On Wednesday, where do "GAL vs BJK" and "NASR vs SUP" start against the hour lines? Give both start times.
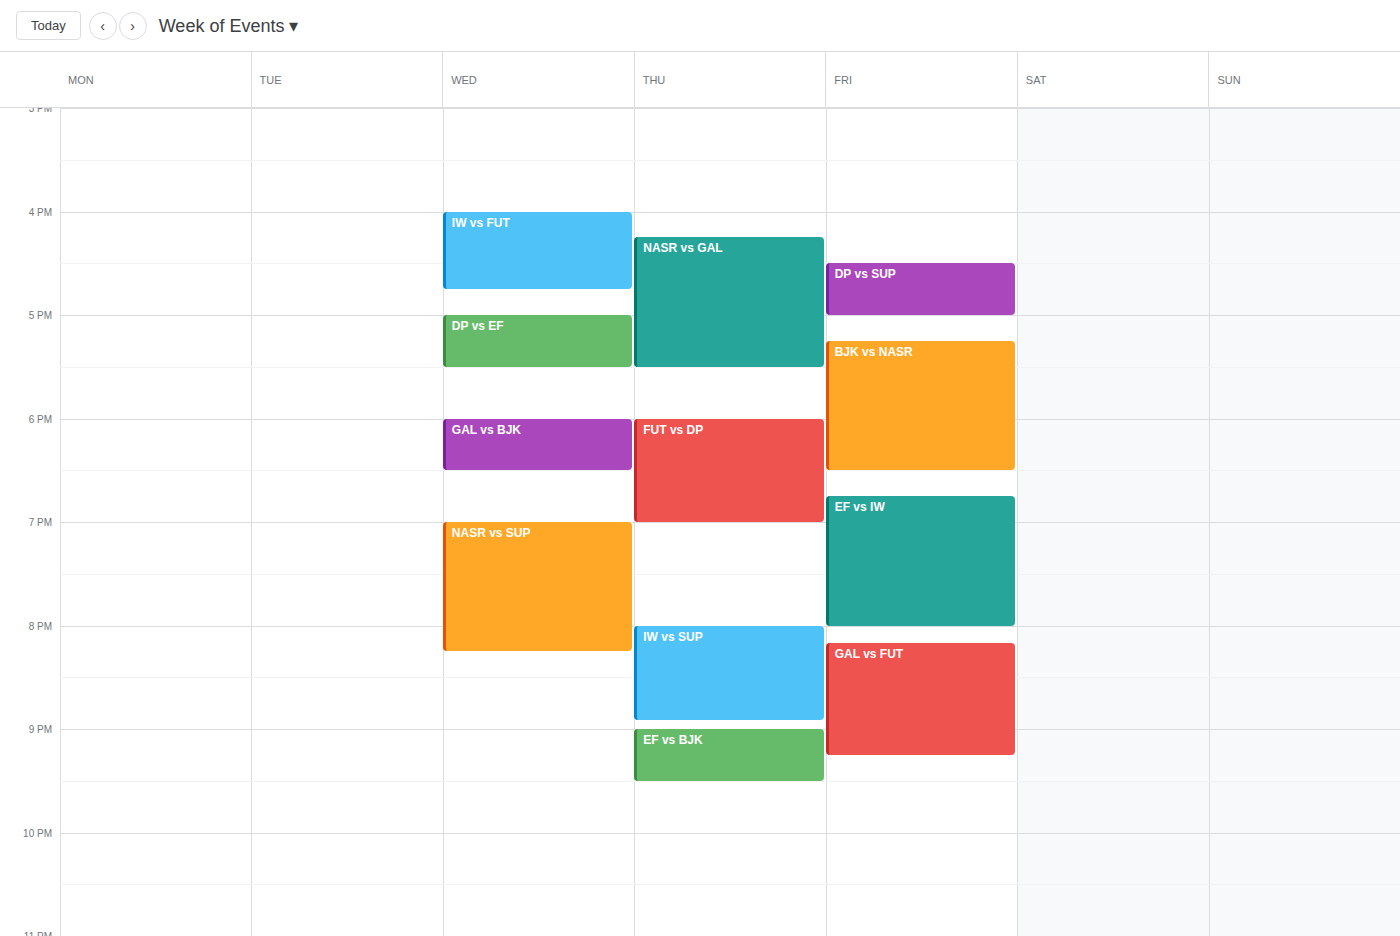
"GAL vs BJK": 6:00 PM, exactly on the 6 PM line. "NASR vs SUP": 7:00 PM, exactly on the 7 PM line.